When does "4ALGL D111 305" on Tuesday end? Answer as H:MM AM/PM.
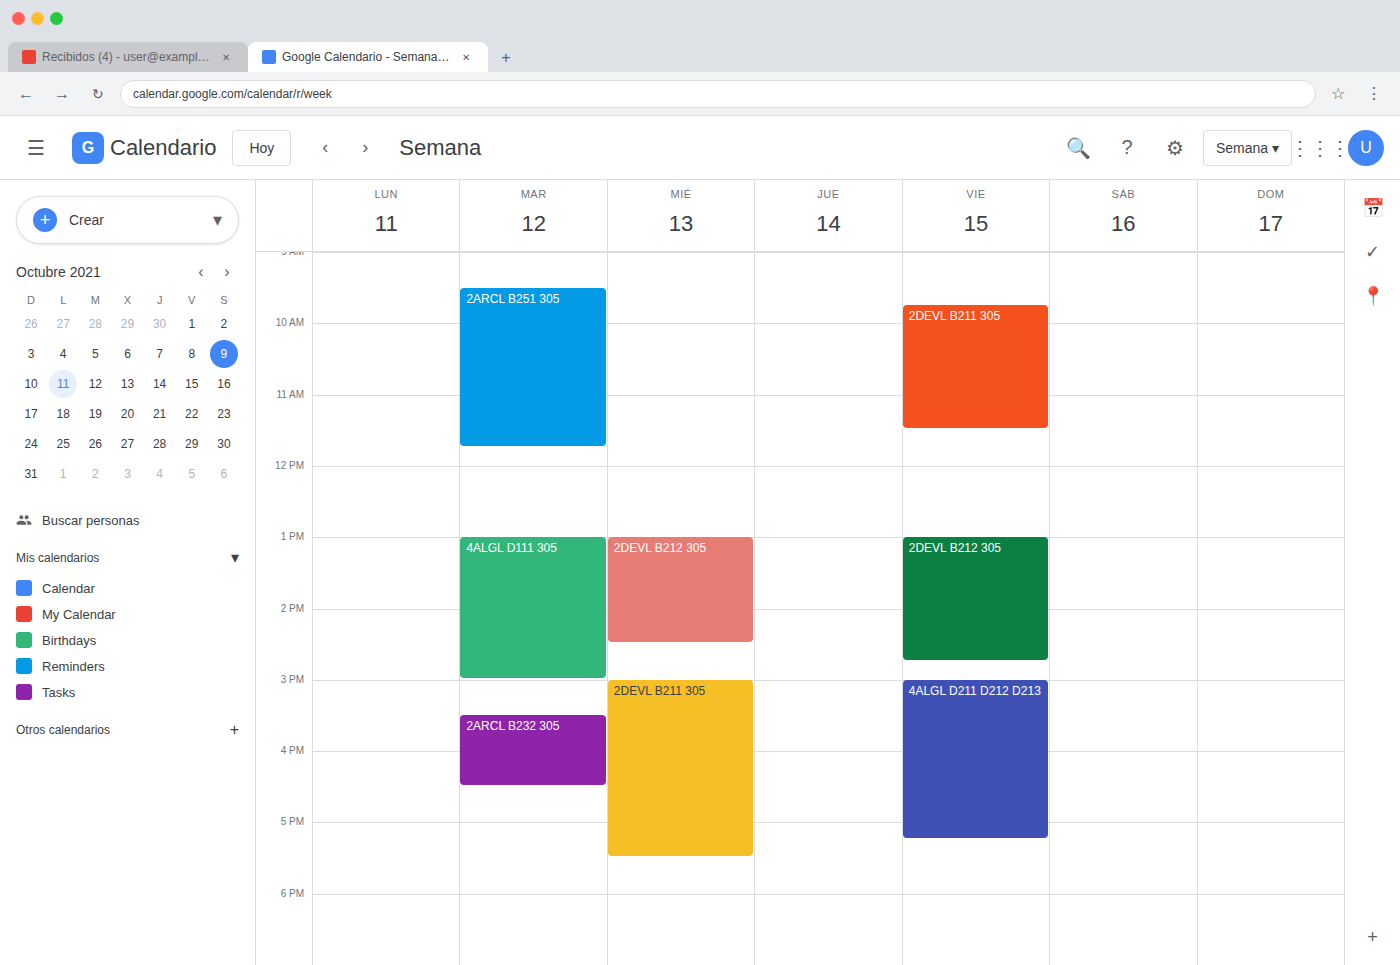
3:00 PM